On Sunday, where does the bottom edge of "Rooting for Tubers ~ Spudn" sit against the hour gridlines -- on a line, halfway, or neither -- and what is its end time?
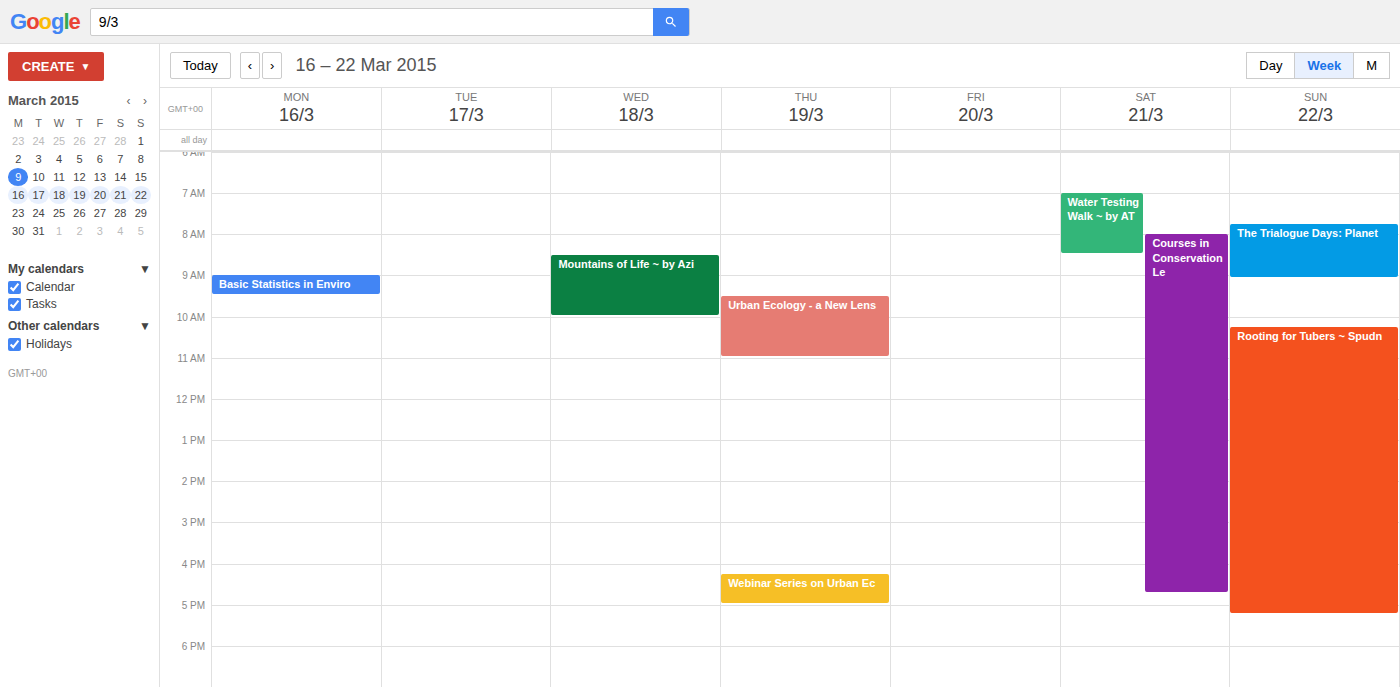
5:15 PM -- neither: a quarter of the way from the 5 PM line to the 6 PM line.